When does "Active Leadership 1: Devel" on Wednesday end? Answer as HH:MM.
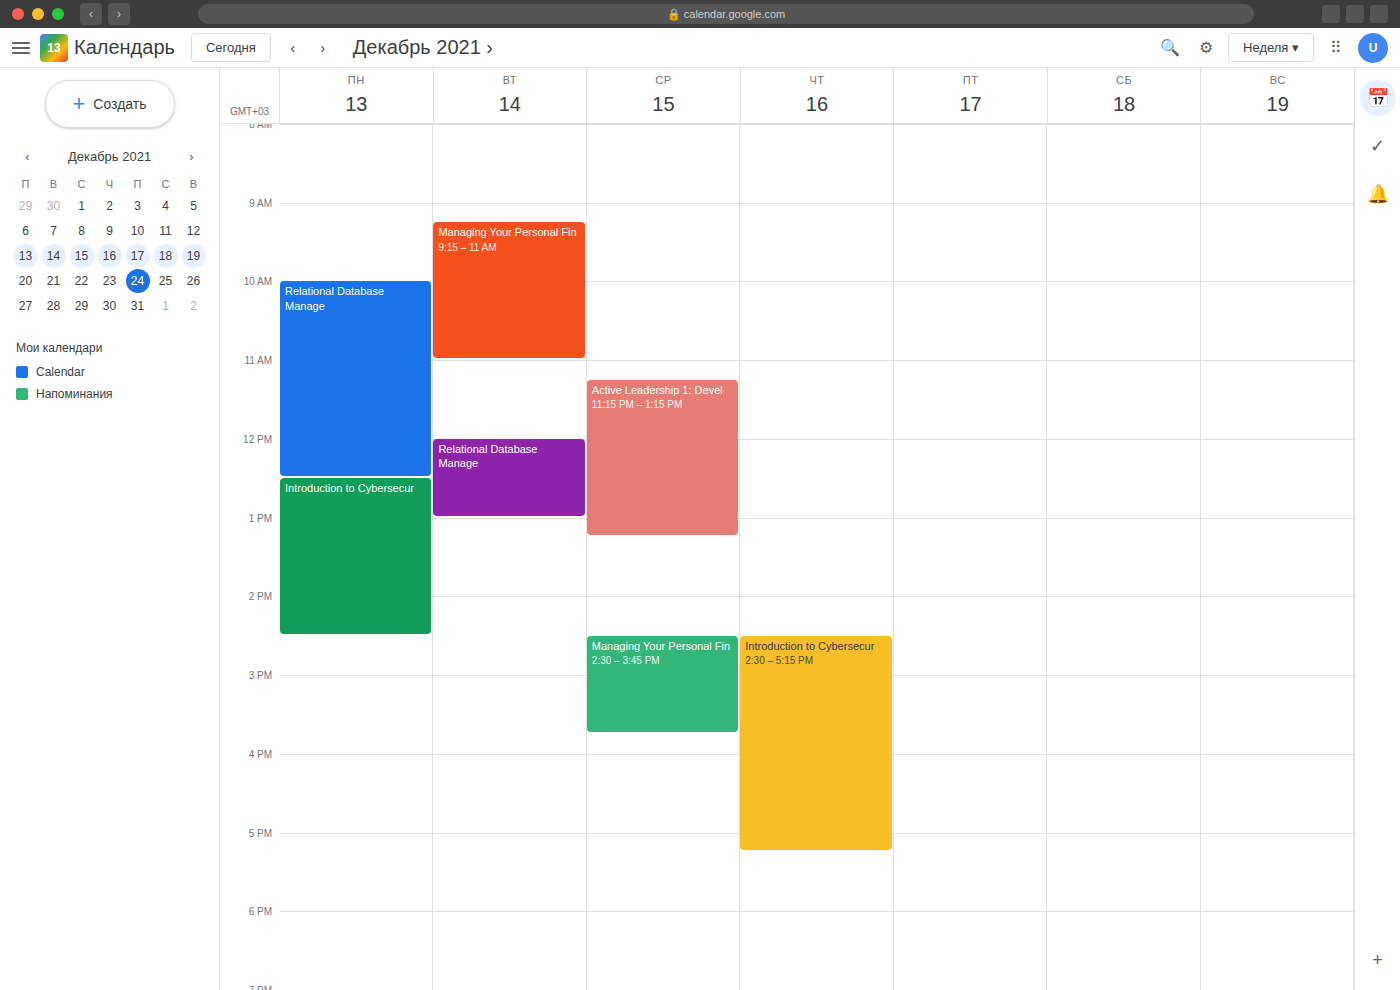
13:15